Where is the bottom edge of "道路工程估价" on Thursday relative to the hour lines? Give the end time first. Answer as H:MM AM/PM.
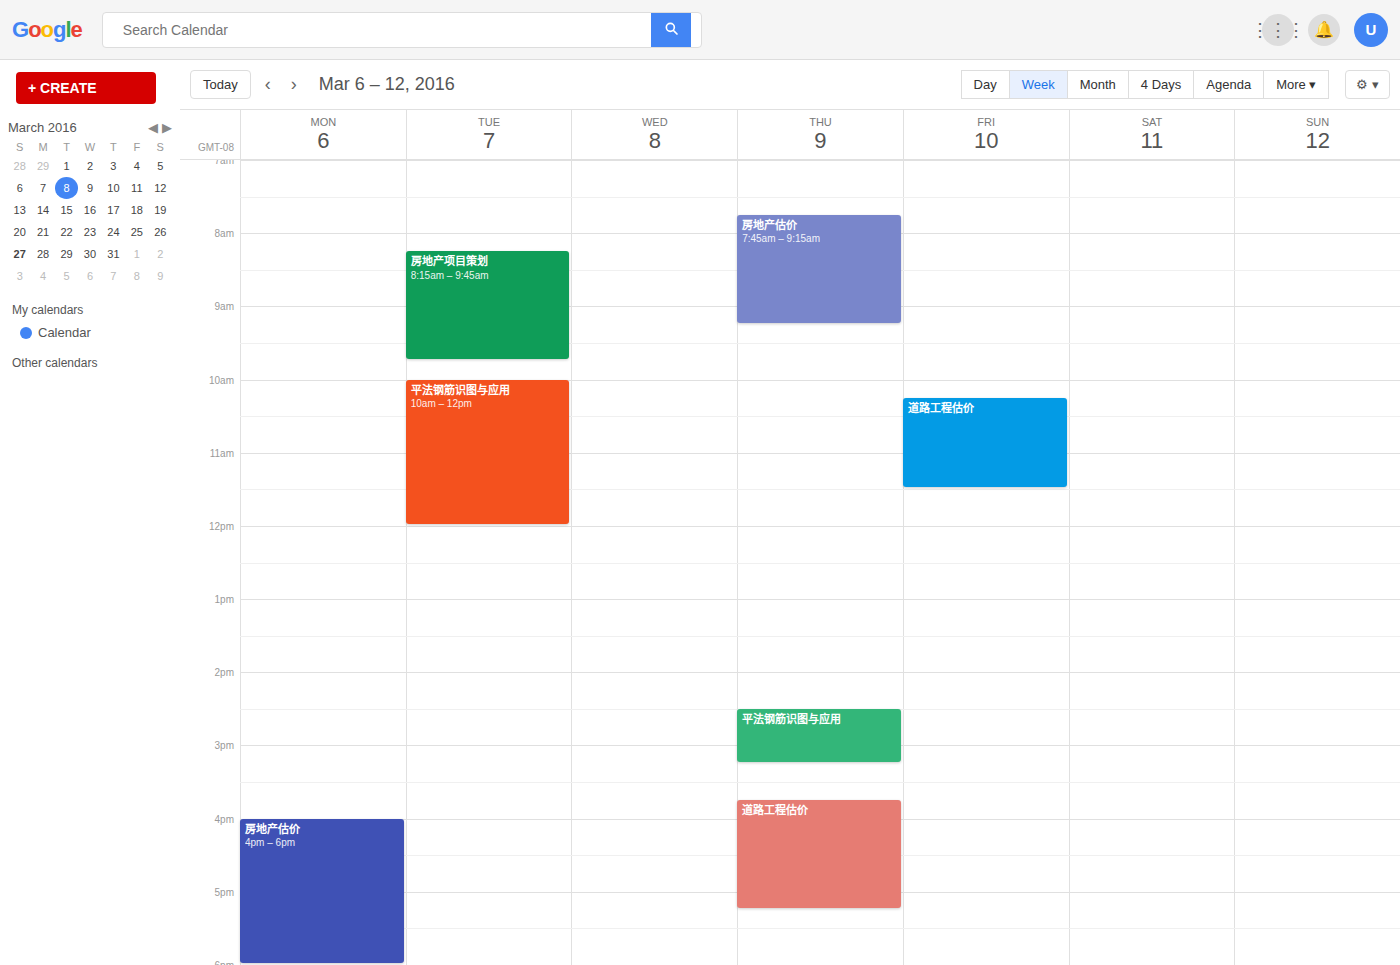
5:15 PM -- neither: a quarter of the way from the 5 PM line to the 6 PM line.